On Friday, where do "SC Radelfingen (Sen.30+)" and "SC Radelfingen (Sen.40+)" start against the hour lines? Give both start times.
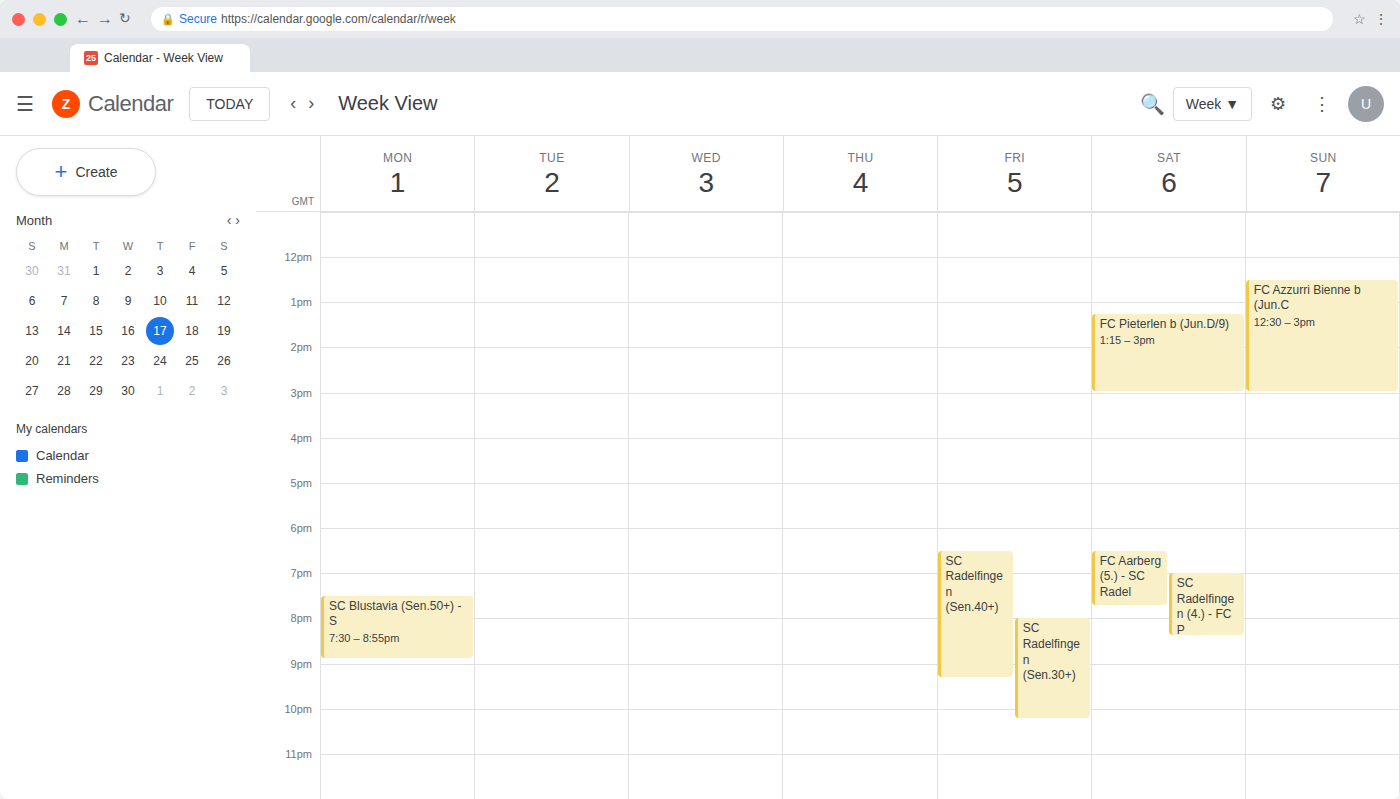
"SC Radelfingen (Sen.30+)": 8:00 PM, exactly on the 8 PM line. "SC Radelfingen (Sen.40+)": 6:30 PM, halfway between the 6 PM and 7 PM lines.